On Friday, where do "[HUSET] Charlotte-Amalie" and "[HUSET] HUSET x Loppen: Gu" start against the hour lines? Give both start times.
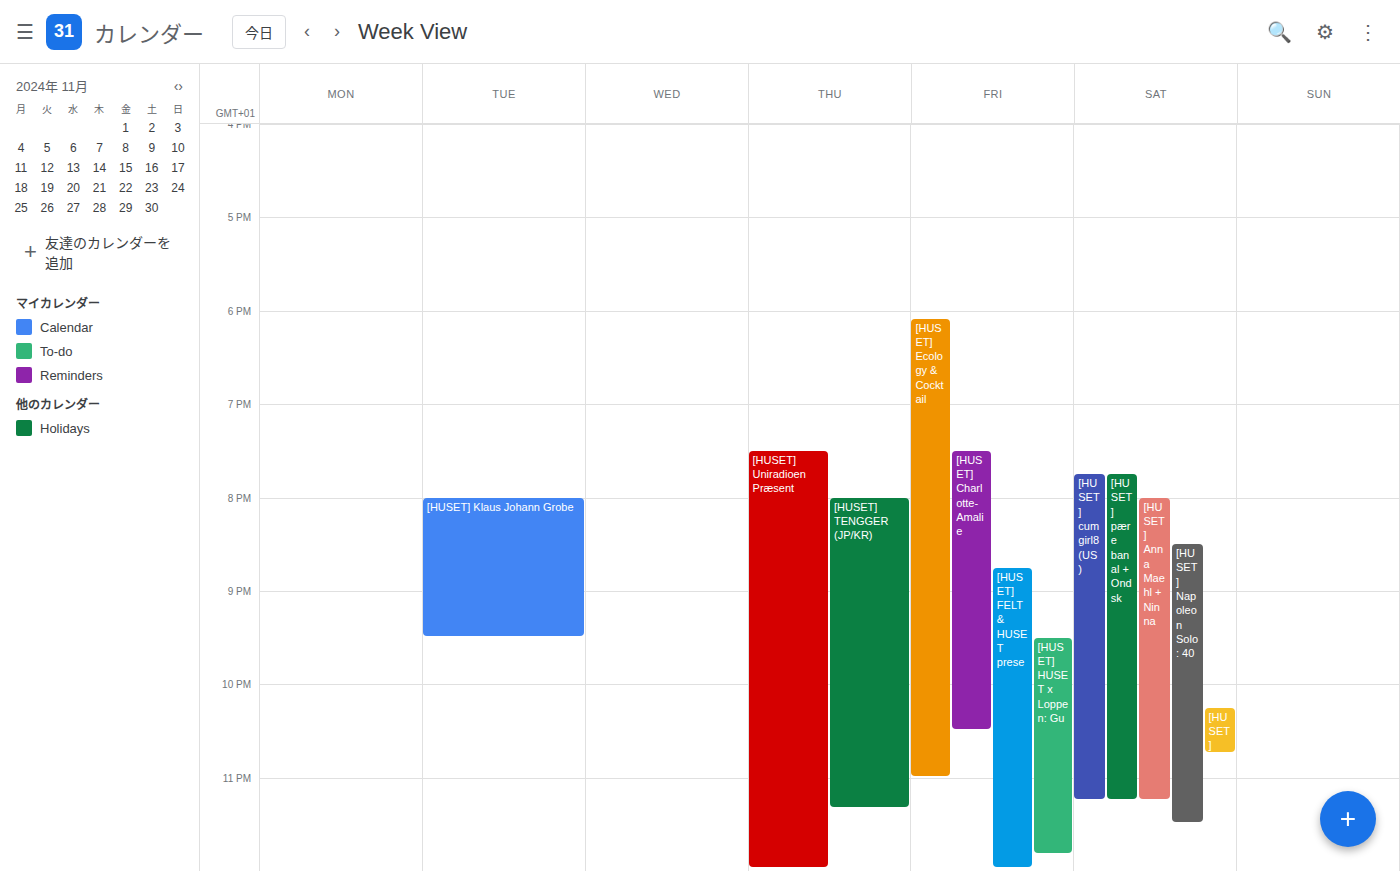
"[HUSET] Charlotte-Amalie": 7:30 PM, halfway between the 7 PM and 8 PM lines. "[HUSET] HUSET x Loppen: Gu": 9:30 PM, halfway between the 9 PM and 10 PM lines.